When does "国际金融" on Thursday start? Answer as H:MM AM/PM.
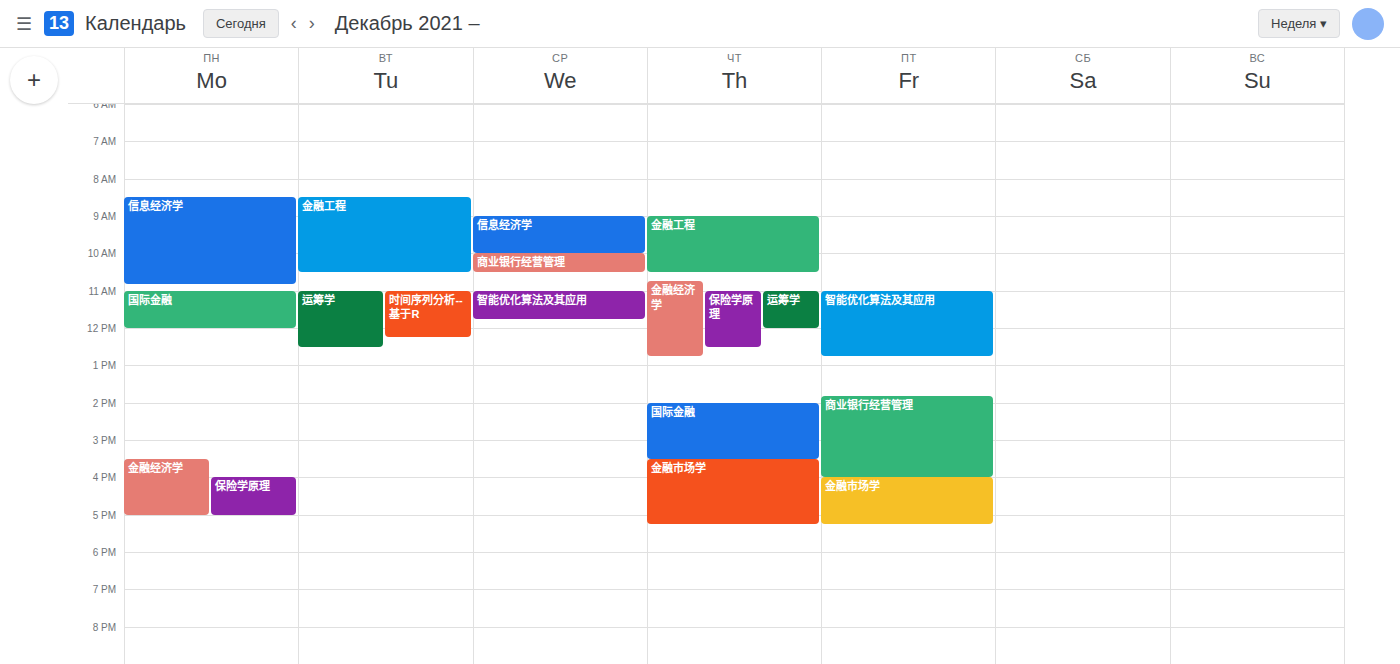
2:00 PM